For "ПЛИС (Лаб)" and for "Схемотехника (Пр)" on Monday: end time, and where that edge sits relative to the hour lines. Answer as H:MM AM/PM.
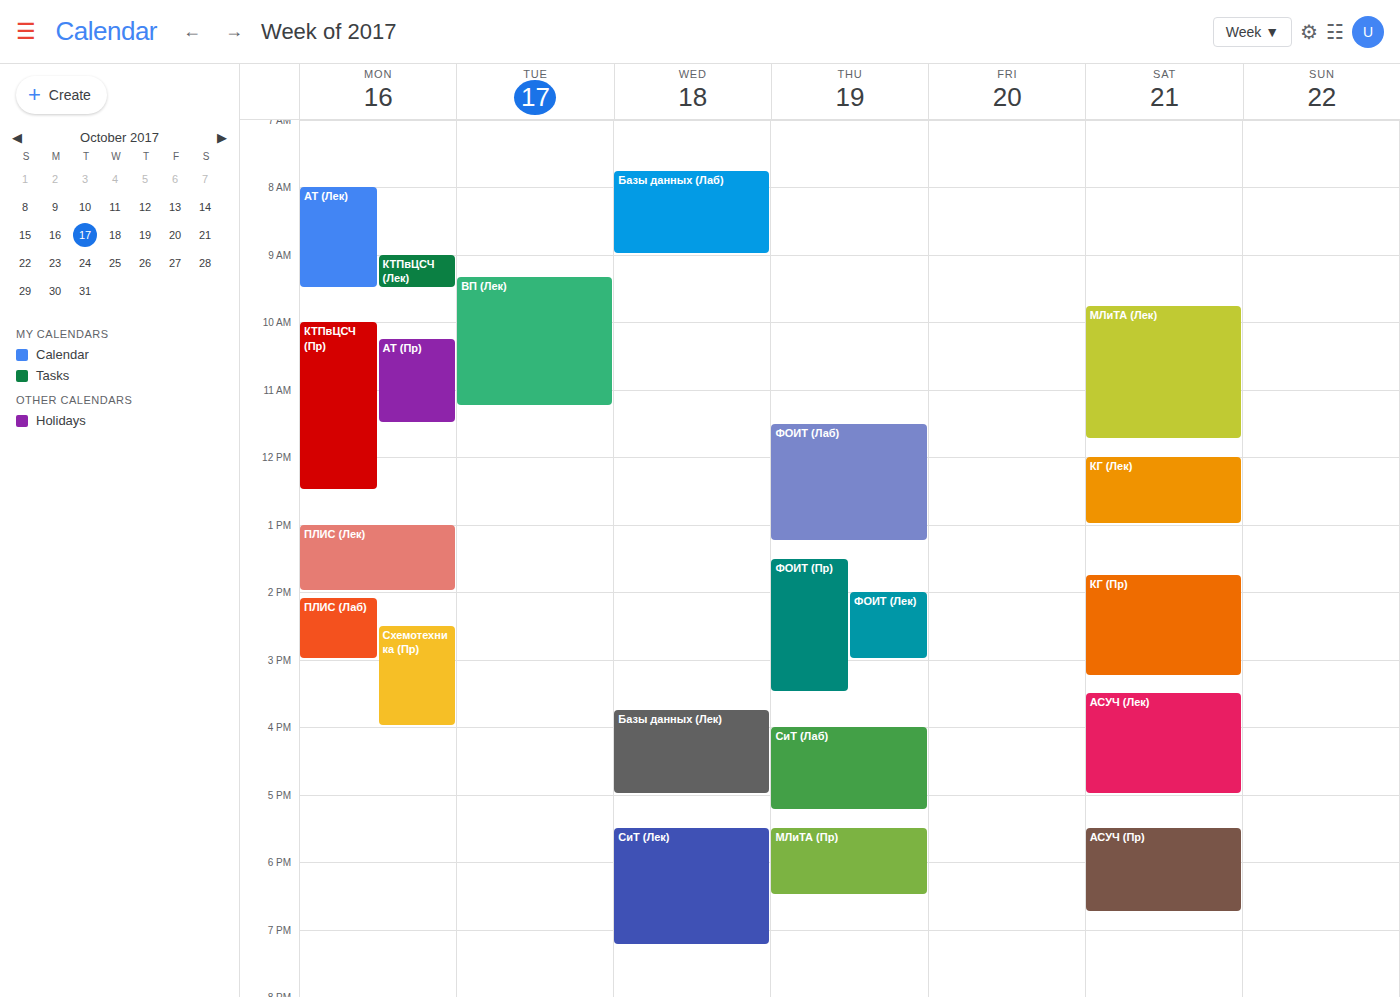
"ПЛИС (Лаб)": 3:00 PM, exactly on the 3 PM line. "Схемотехника (Пр)": 4:00 PM, exactly on the 4 PM line.